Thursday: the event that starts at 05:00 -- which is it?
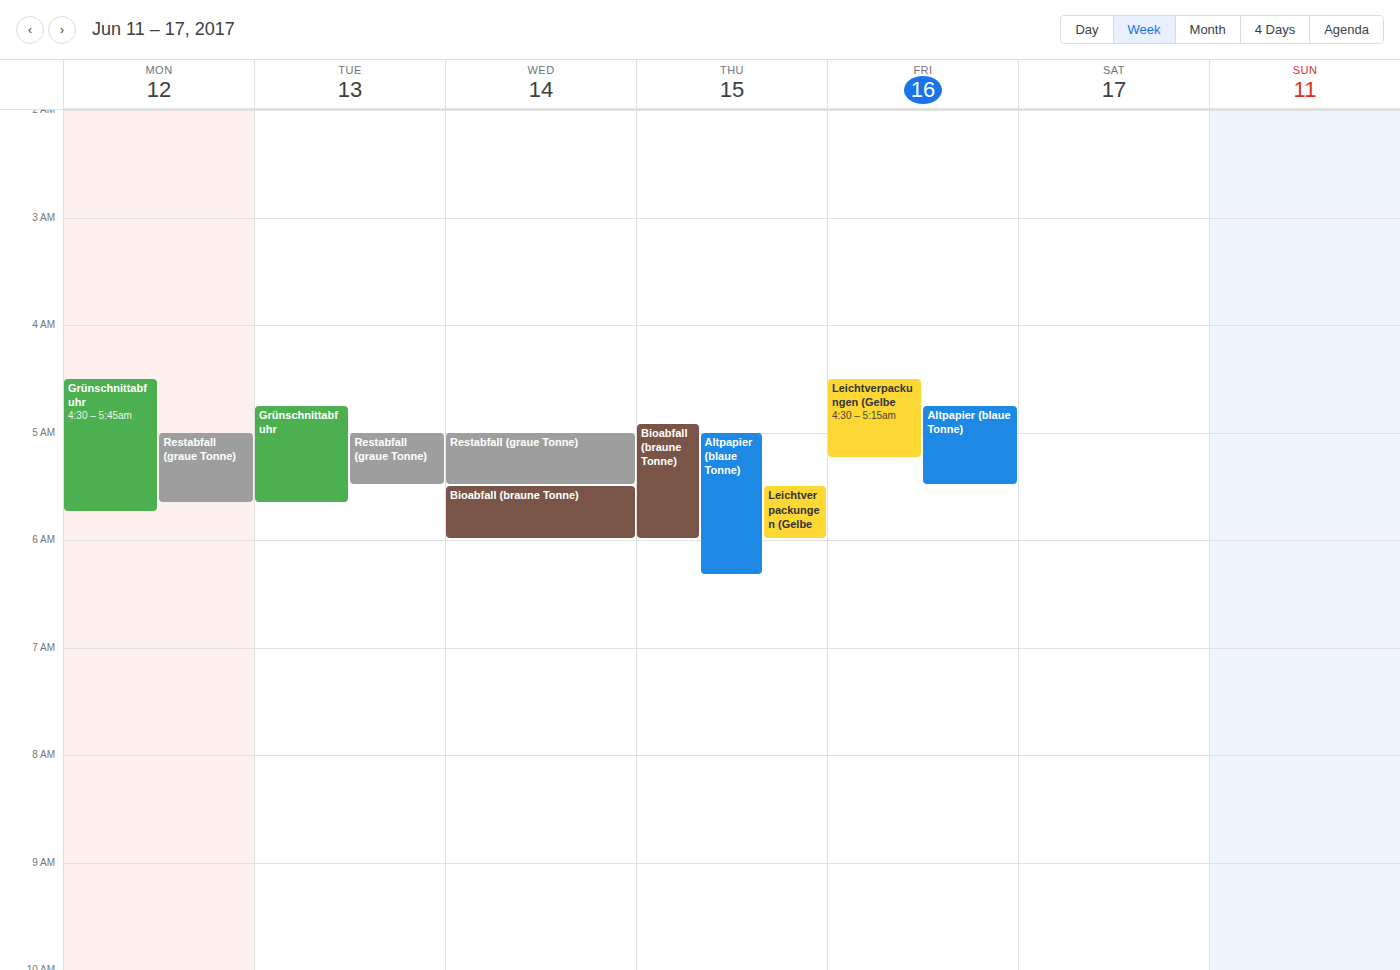
"Altpapier (blaue Tonne)"